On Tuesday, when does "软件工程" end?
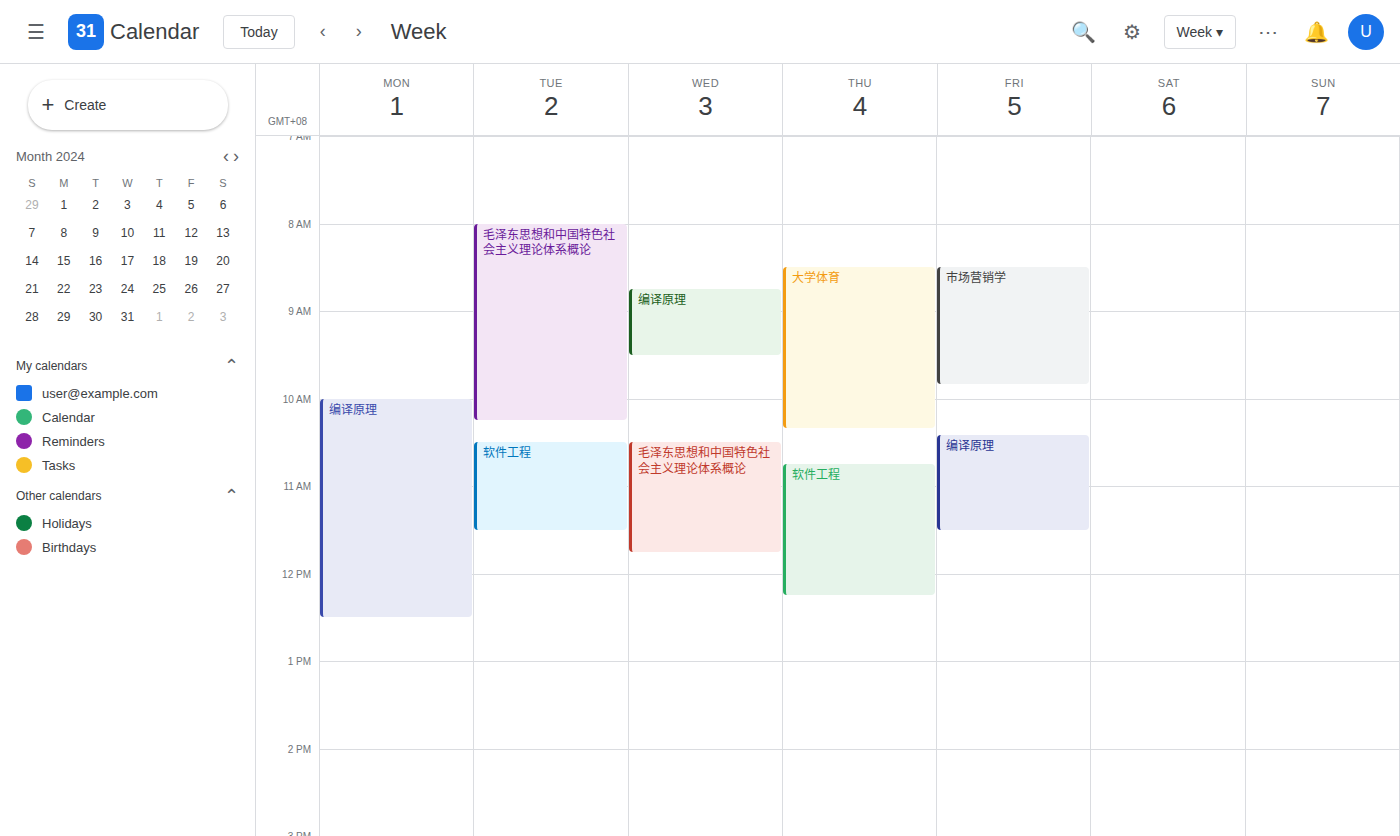
11:30 AM